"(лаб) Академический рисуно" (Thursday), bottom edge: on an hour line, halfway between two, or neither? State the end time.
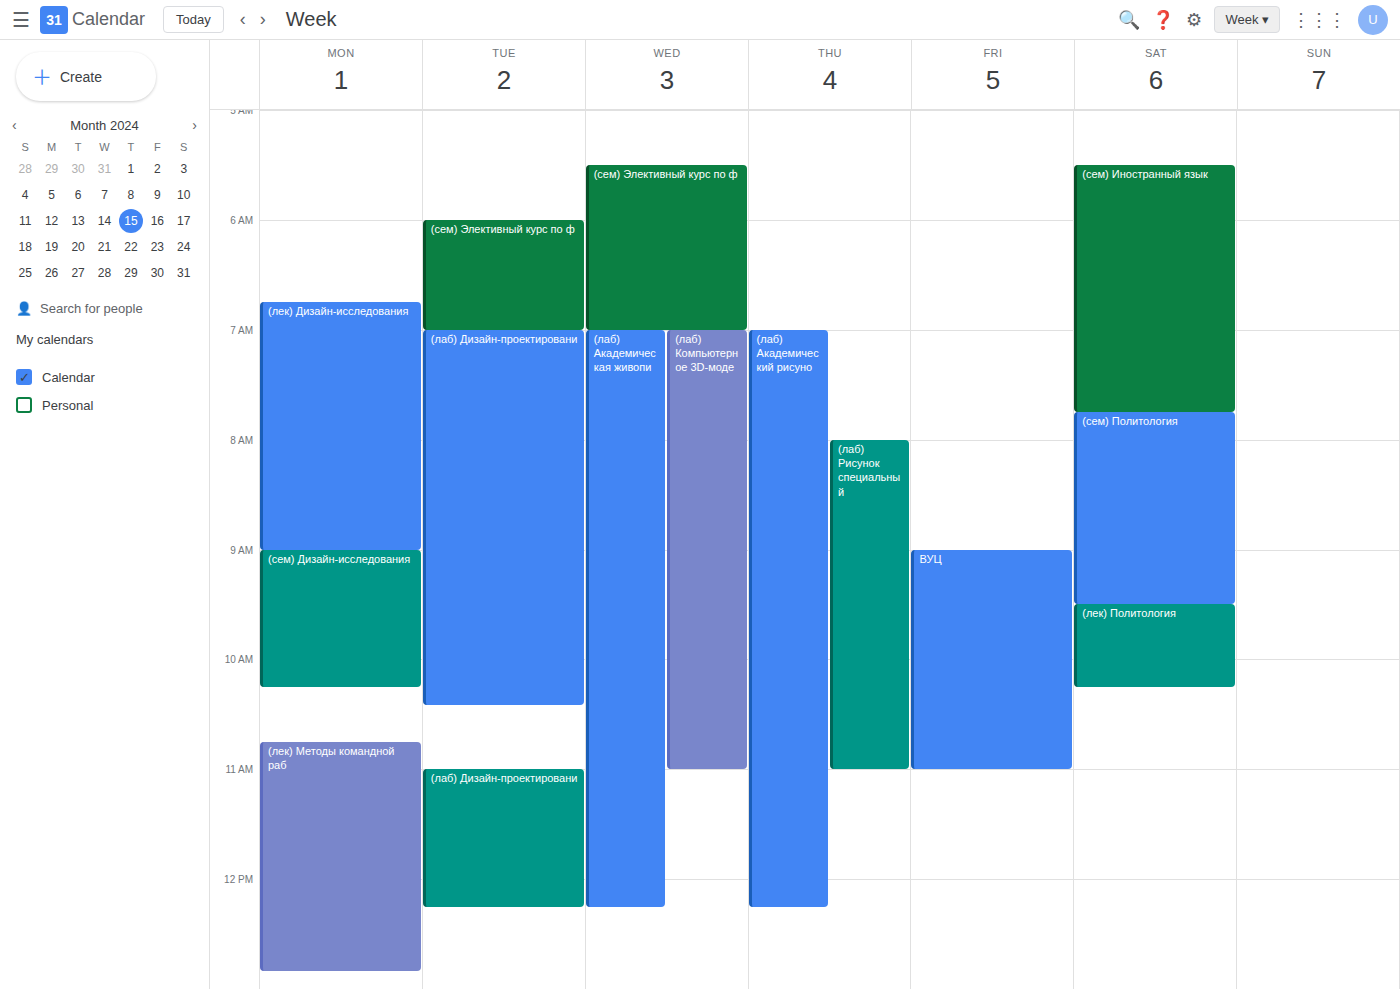
12:15 PM -- neither: a quarter of the way from the 12 PM line to the 1 PM line.